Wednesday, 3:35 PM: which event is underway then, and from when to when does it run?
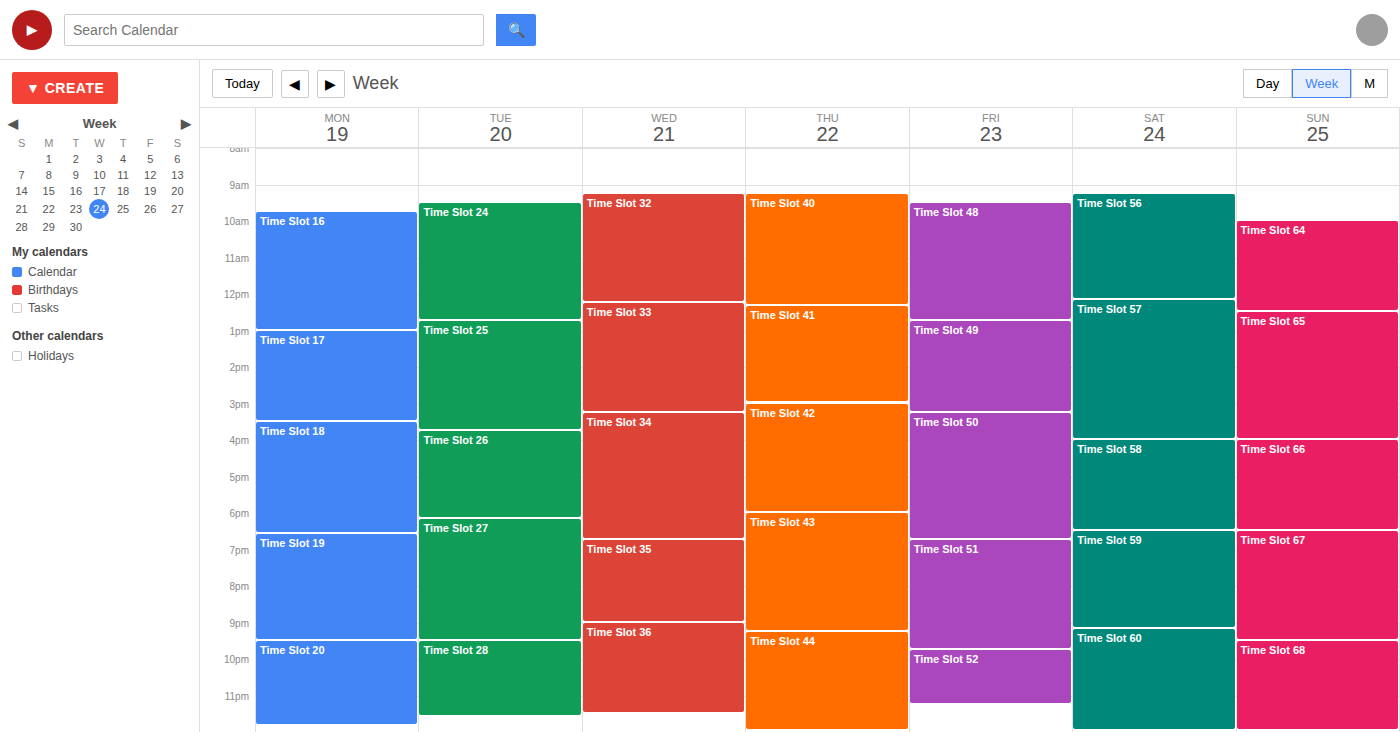
"Time Slot 34", 3:15 PM to 6:45 PM